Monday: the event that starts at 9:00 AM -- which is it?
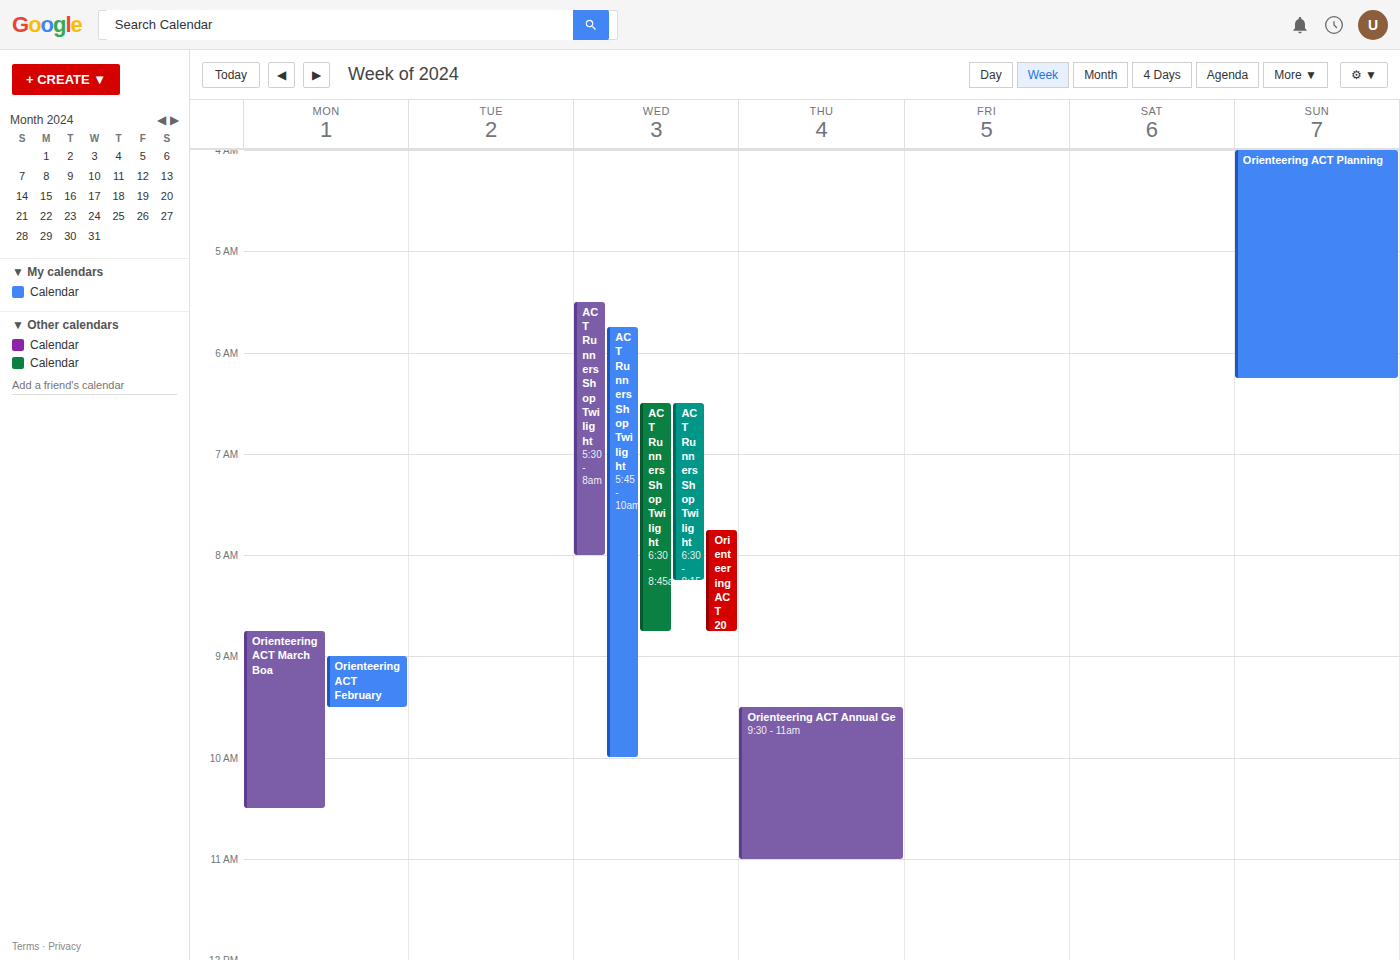
"Orienteering ACT February"